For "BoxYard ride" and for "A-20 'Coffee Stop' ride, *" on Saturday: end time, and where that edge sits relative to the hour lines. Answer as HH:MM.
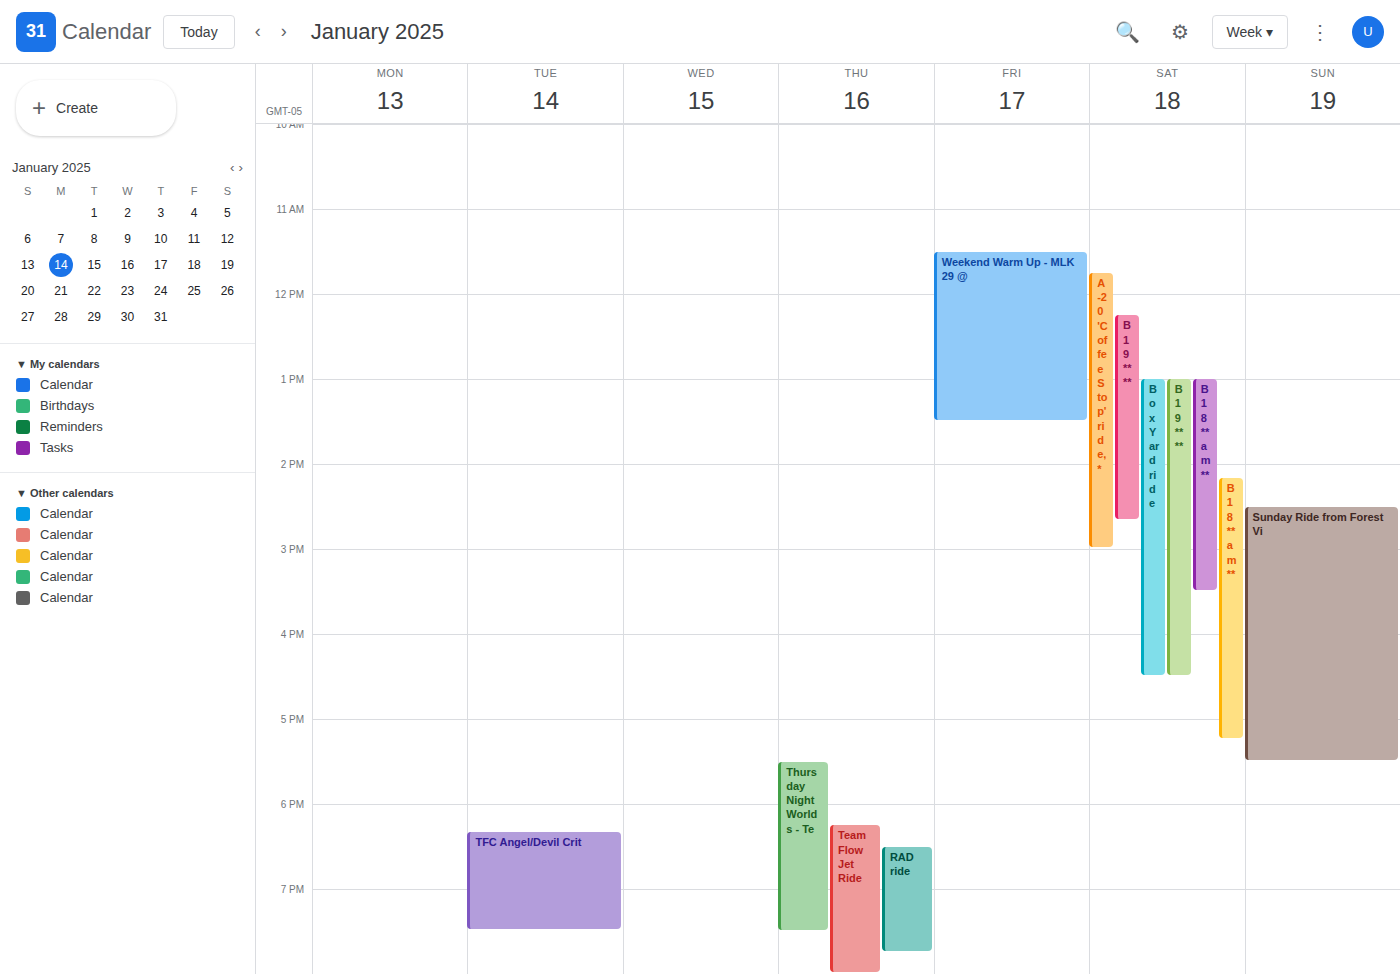
"BoxYard ride": 16:30, halfway between the 16:00 and 17:00 lines. "A-20 'Coffee Stop' ride, *": 15:00, exactly on the 15:00 line.